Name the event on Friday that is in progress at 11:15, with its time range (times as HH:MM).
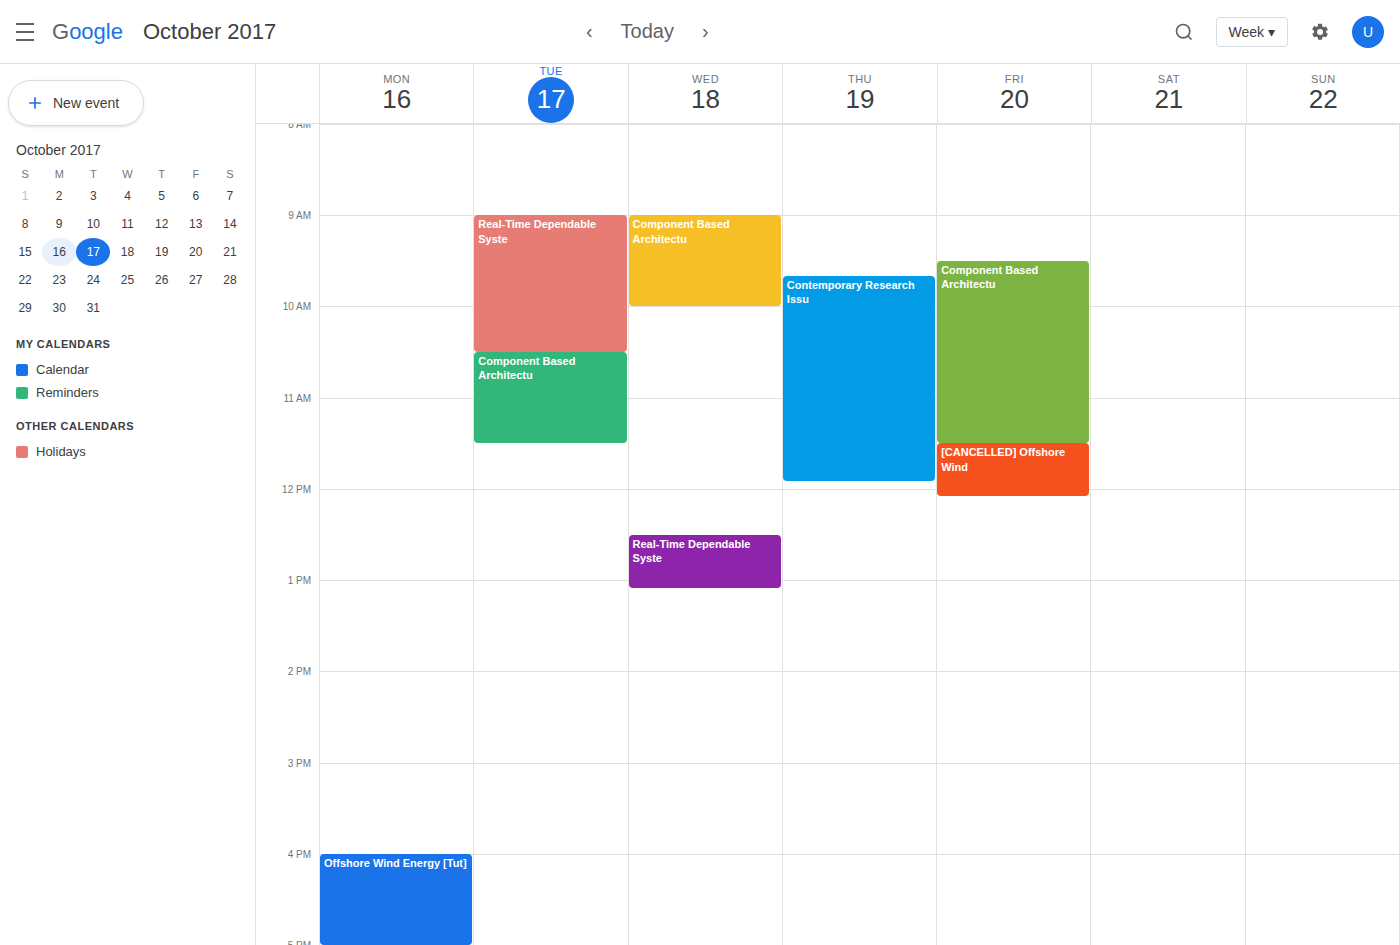
"Component Based Architectu", 09:30 to 11:30